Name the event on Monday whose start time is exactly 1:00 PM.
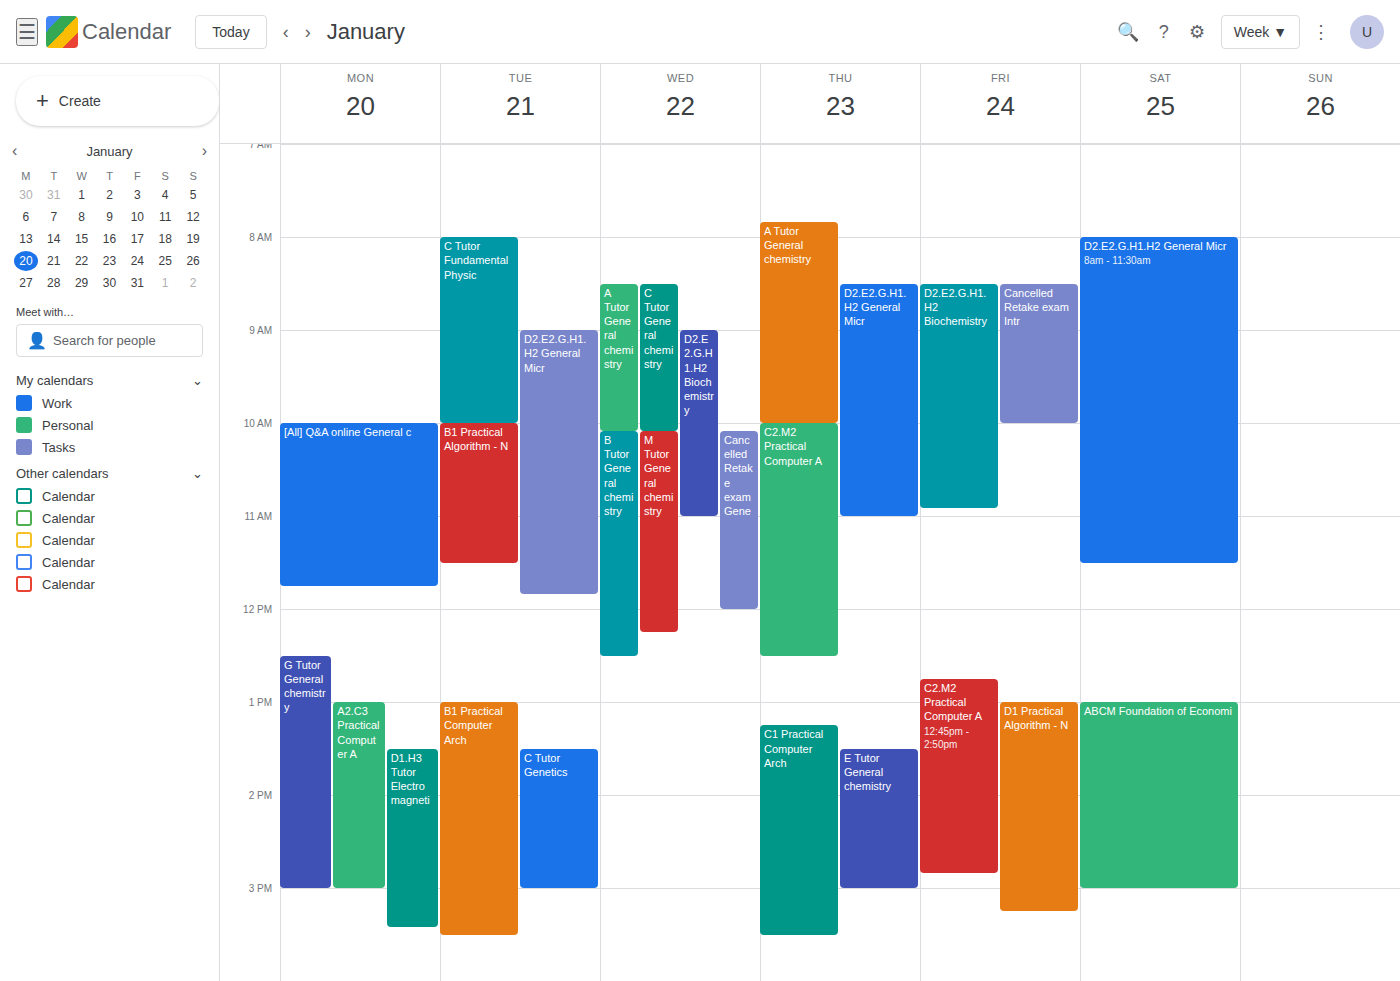
"A2.C3 Practical Computer A"